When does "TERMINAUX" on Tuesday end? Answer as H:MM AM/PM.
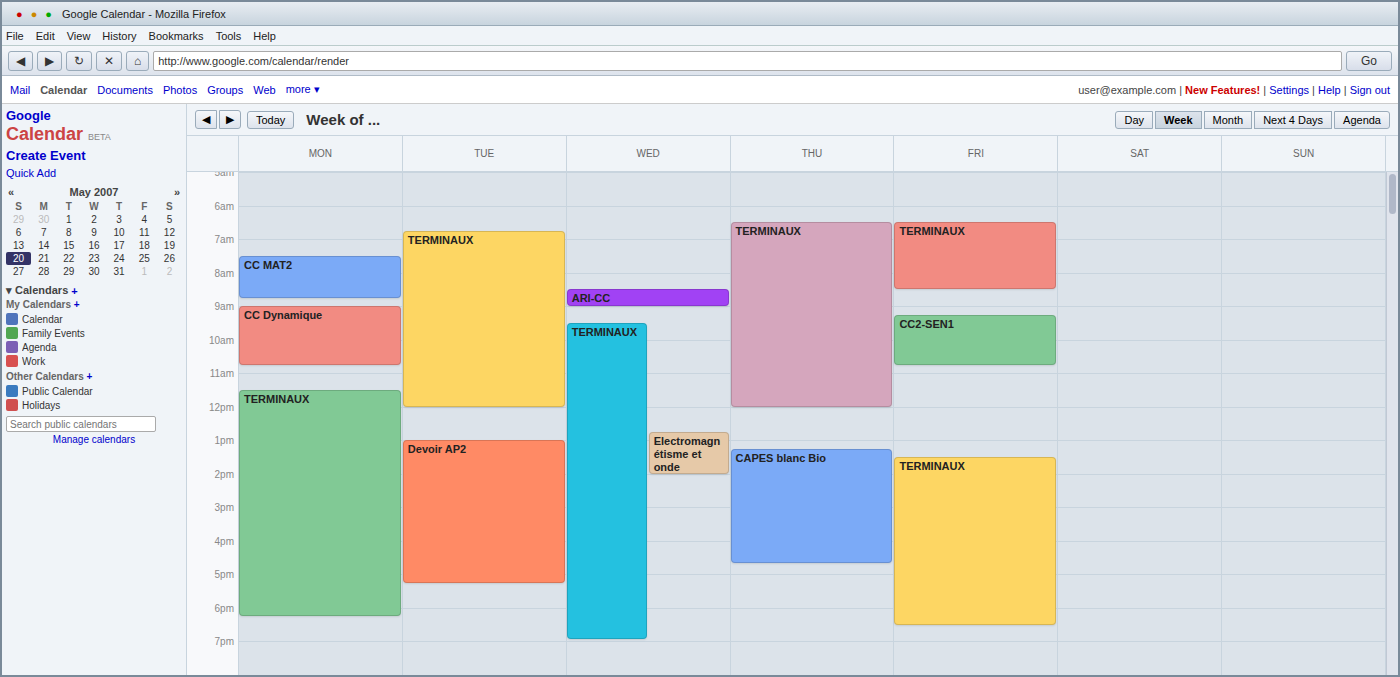
12:00 PM